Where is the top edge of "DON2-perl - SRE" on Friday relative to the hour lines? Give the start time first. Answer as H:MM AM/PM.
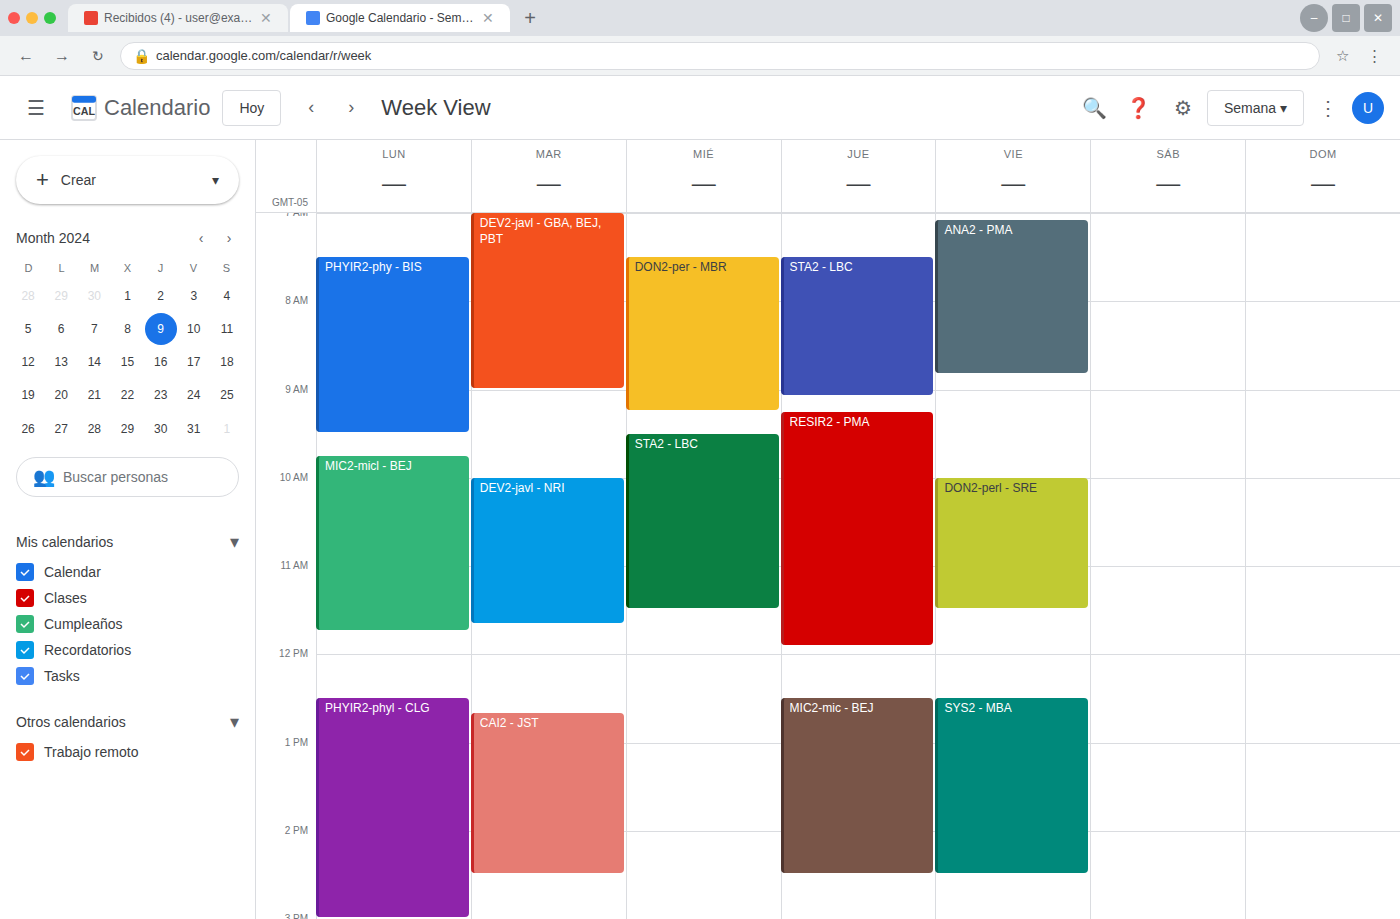
10:00 AM -- exactly on the 10 AM line.